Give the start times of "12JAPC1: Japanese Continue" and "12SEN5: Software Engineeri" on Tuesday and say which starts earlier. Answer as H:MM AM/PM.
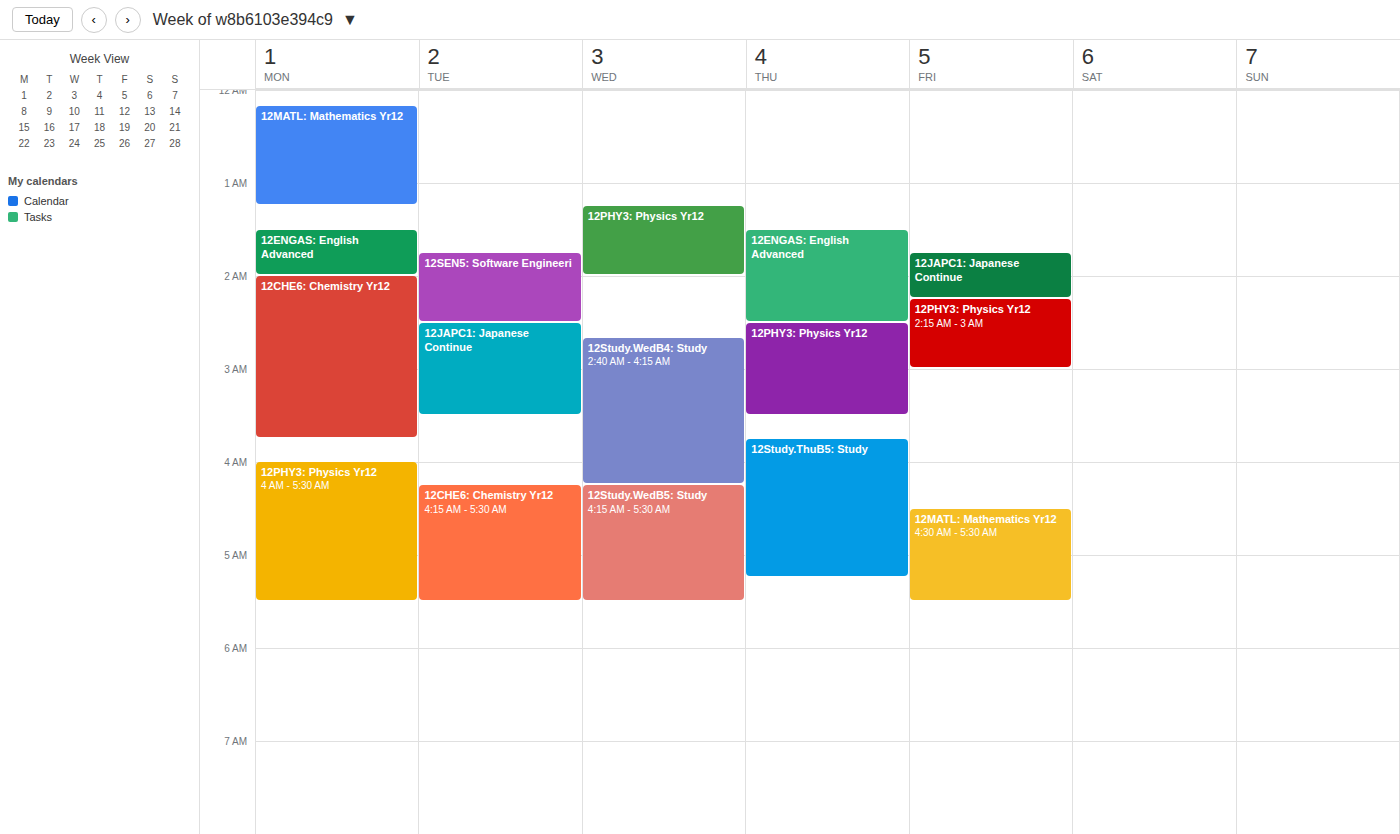
"12SEN5: Software Engineeri" 1:45 AM; "12JAPC1: Japanese Continue" 2:30 AM.